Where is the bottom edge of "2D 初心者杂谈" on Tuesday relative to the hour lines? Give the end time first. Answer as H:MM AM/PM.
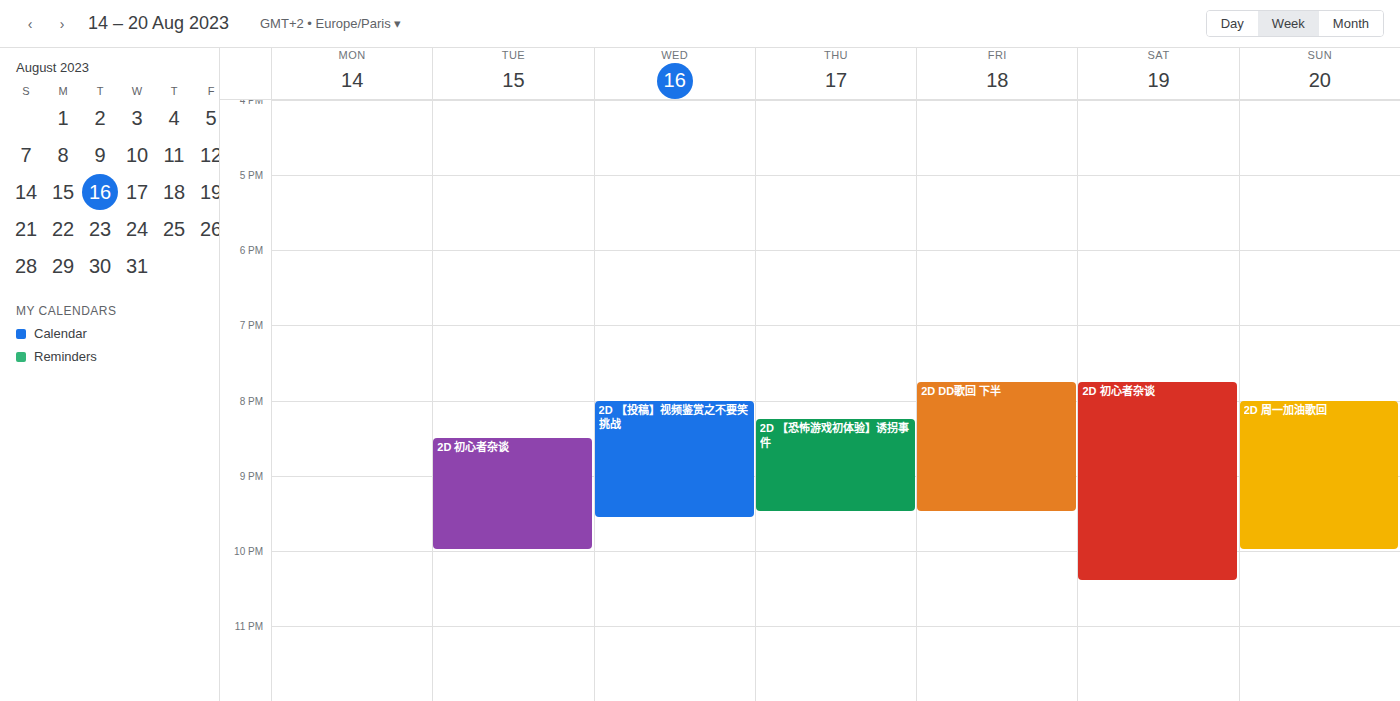
10:00 PM -- exactly on the 10 PM line.